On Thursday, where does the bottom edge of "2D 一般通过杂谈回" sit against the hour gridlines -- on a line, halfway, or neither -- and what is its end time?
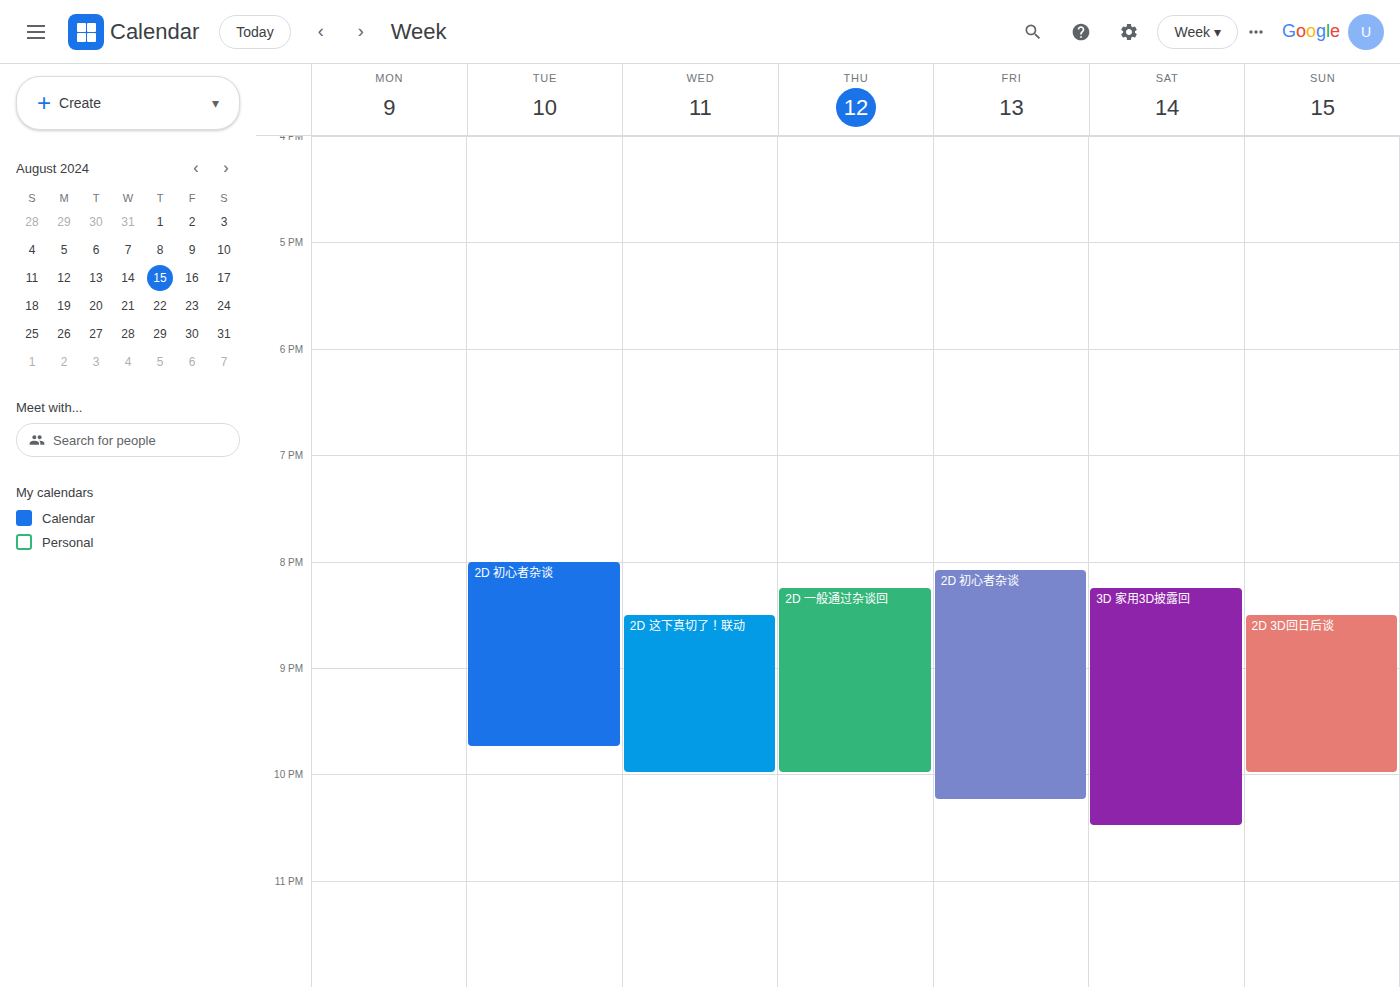
10:00 PM -- exactly on the 10 PM line.